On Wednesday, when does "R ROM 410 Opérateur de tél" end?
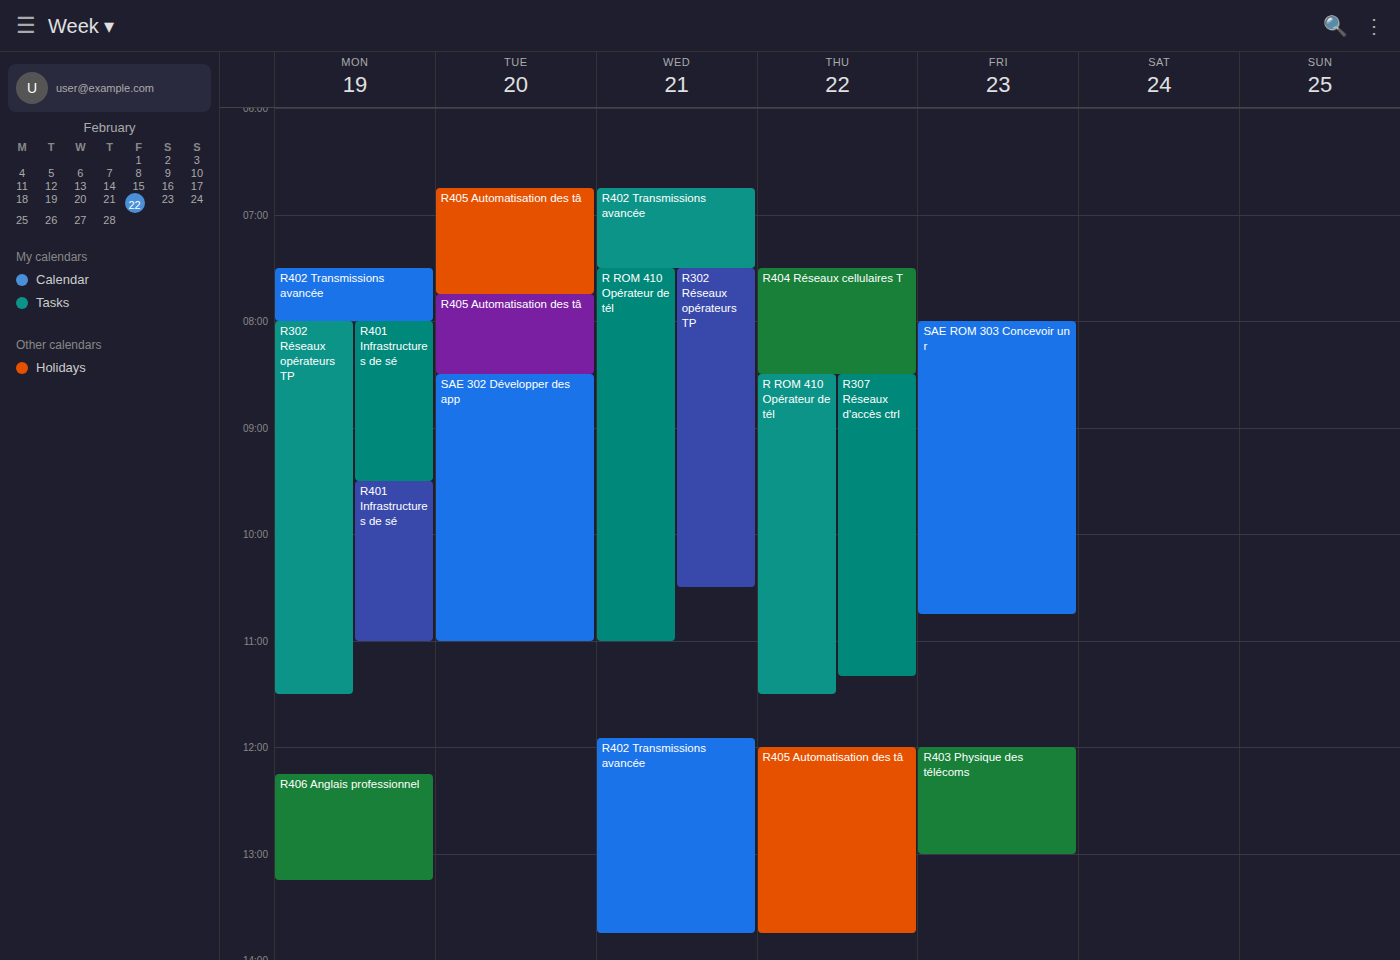
11:00 AM